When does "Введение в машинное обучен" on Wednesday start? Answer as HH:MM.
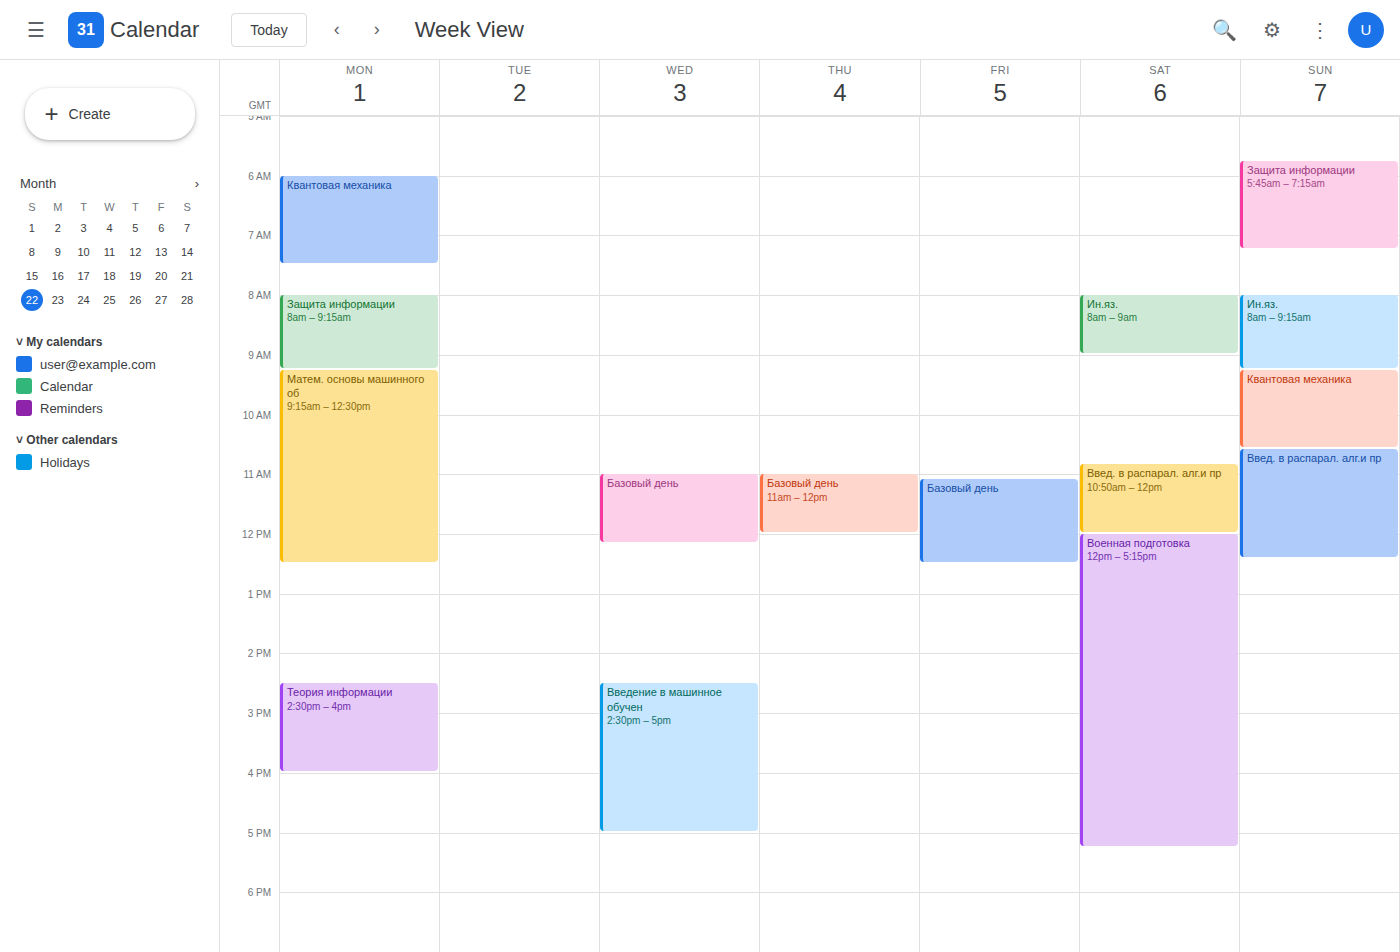
14:30